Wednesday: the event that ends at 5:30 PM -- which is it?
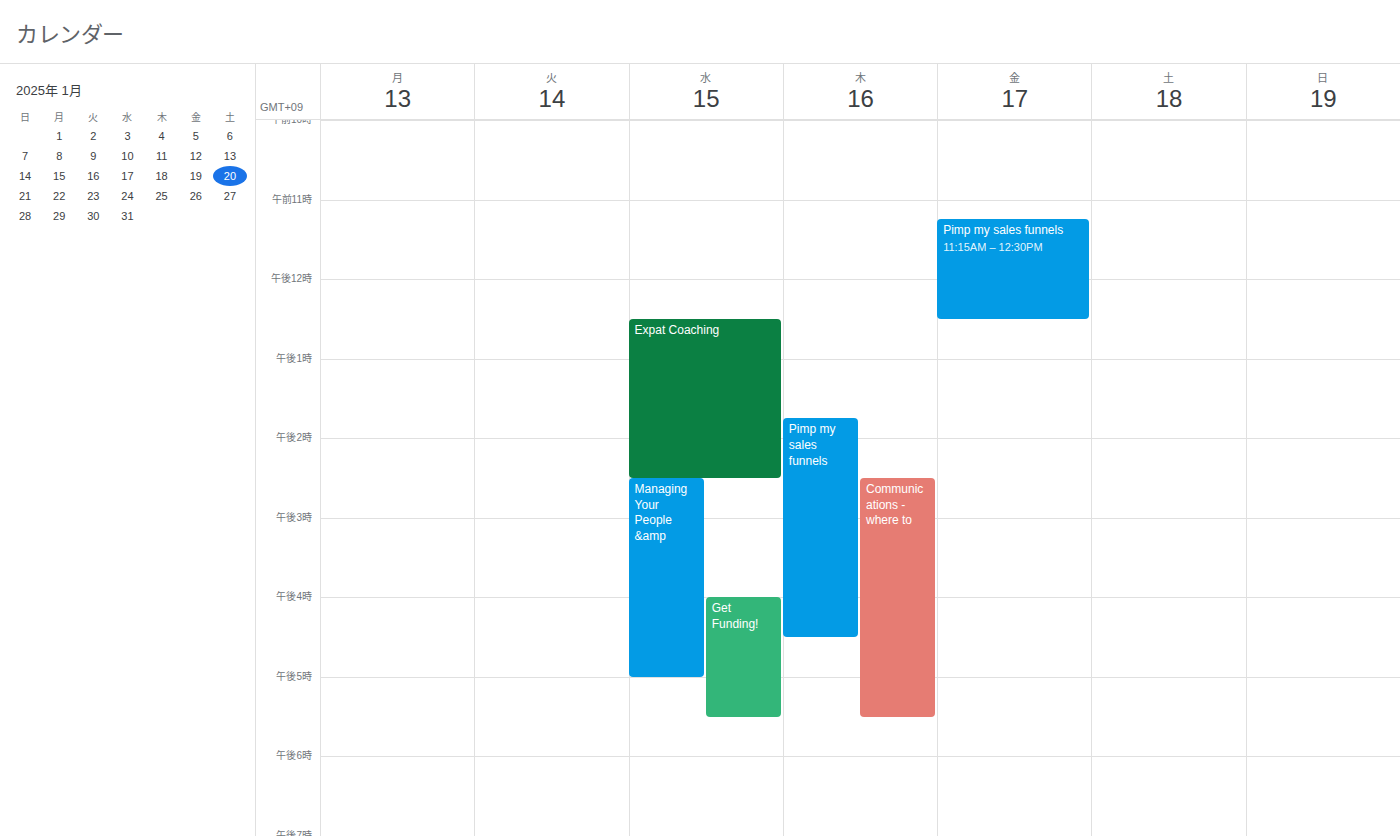
"Get Funding!"